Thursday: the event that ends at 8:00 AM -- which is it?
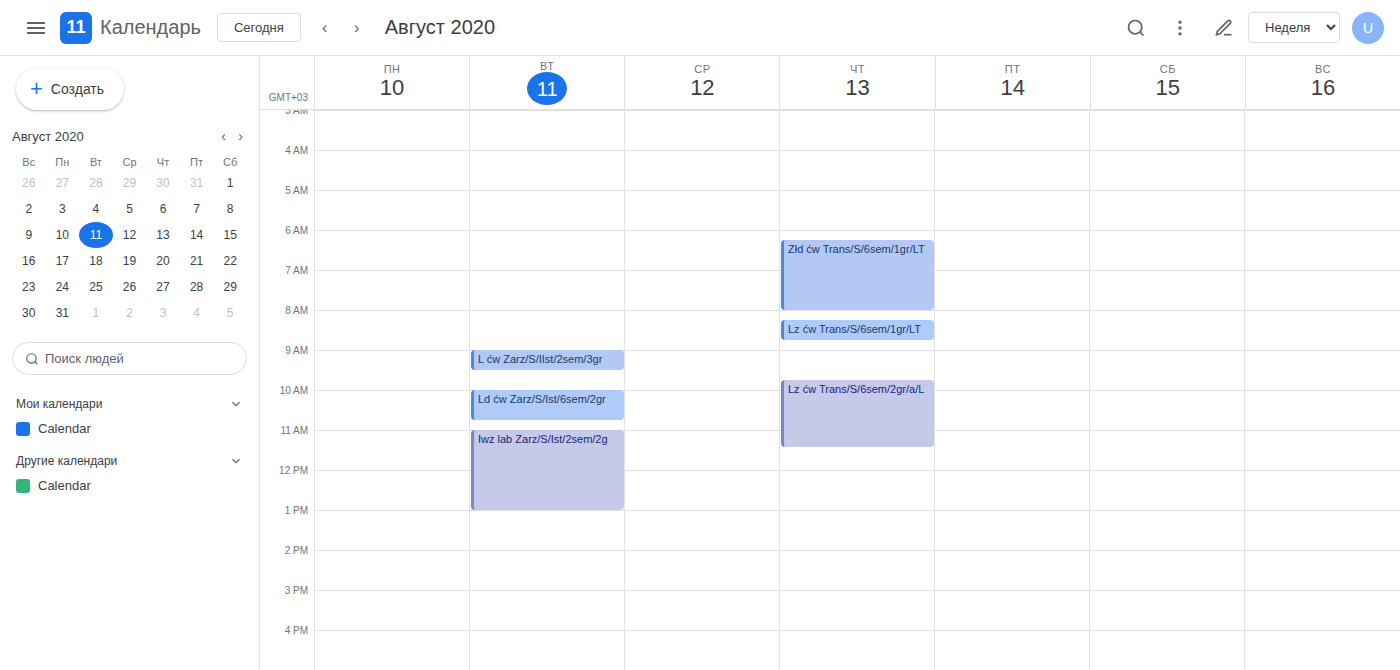
"Złd ćw Trans/S/6sem/1gr/LT"